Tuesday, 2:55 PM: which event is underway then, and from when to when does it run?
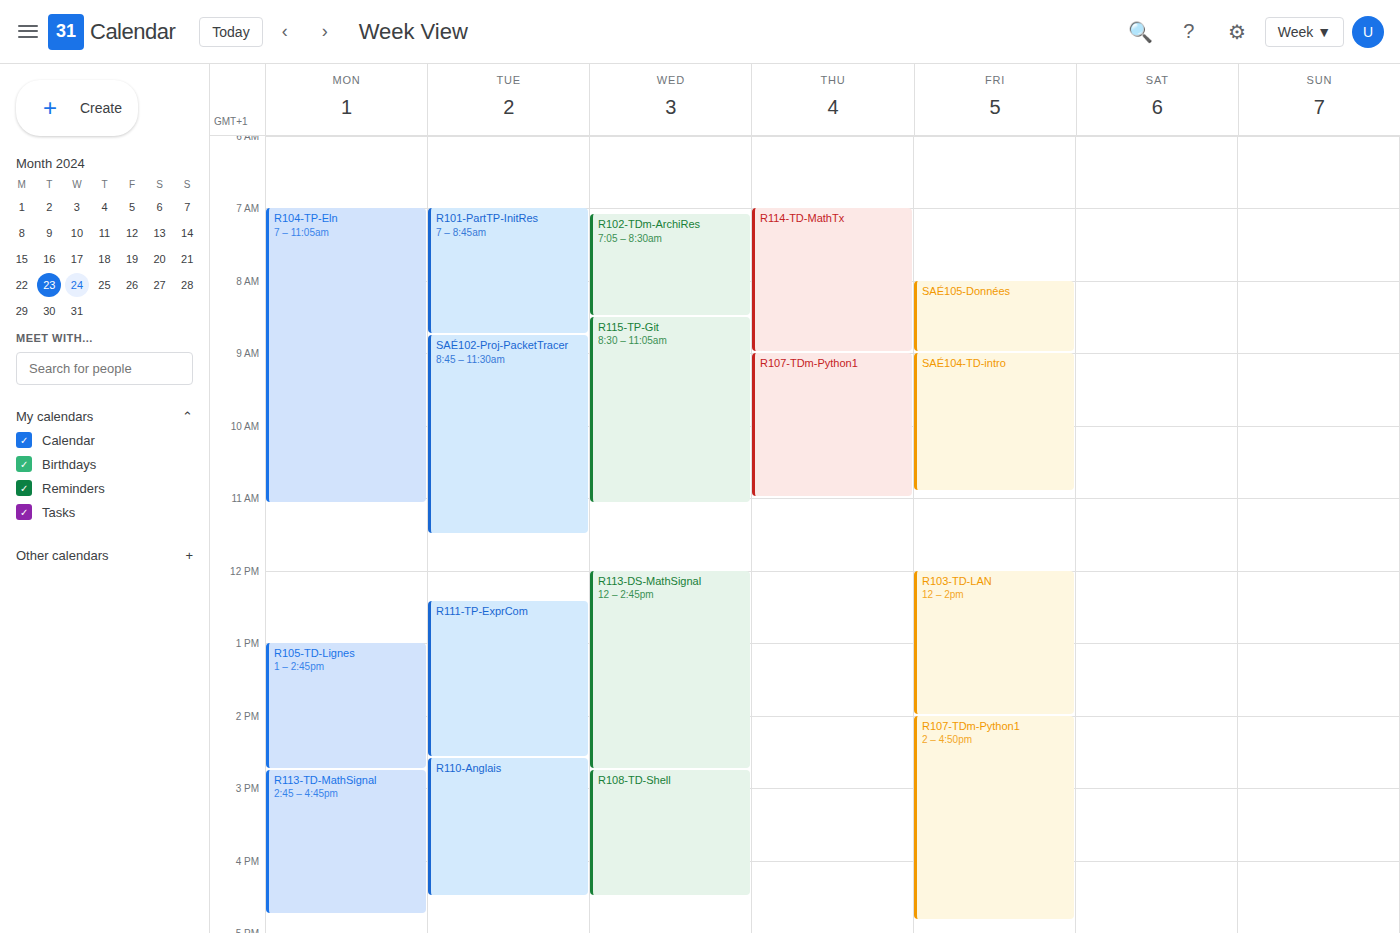
"R110-Anglais", 2:35 PM to 4:30 PM